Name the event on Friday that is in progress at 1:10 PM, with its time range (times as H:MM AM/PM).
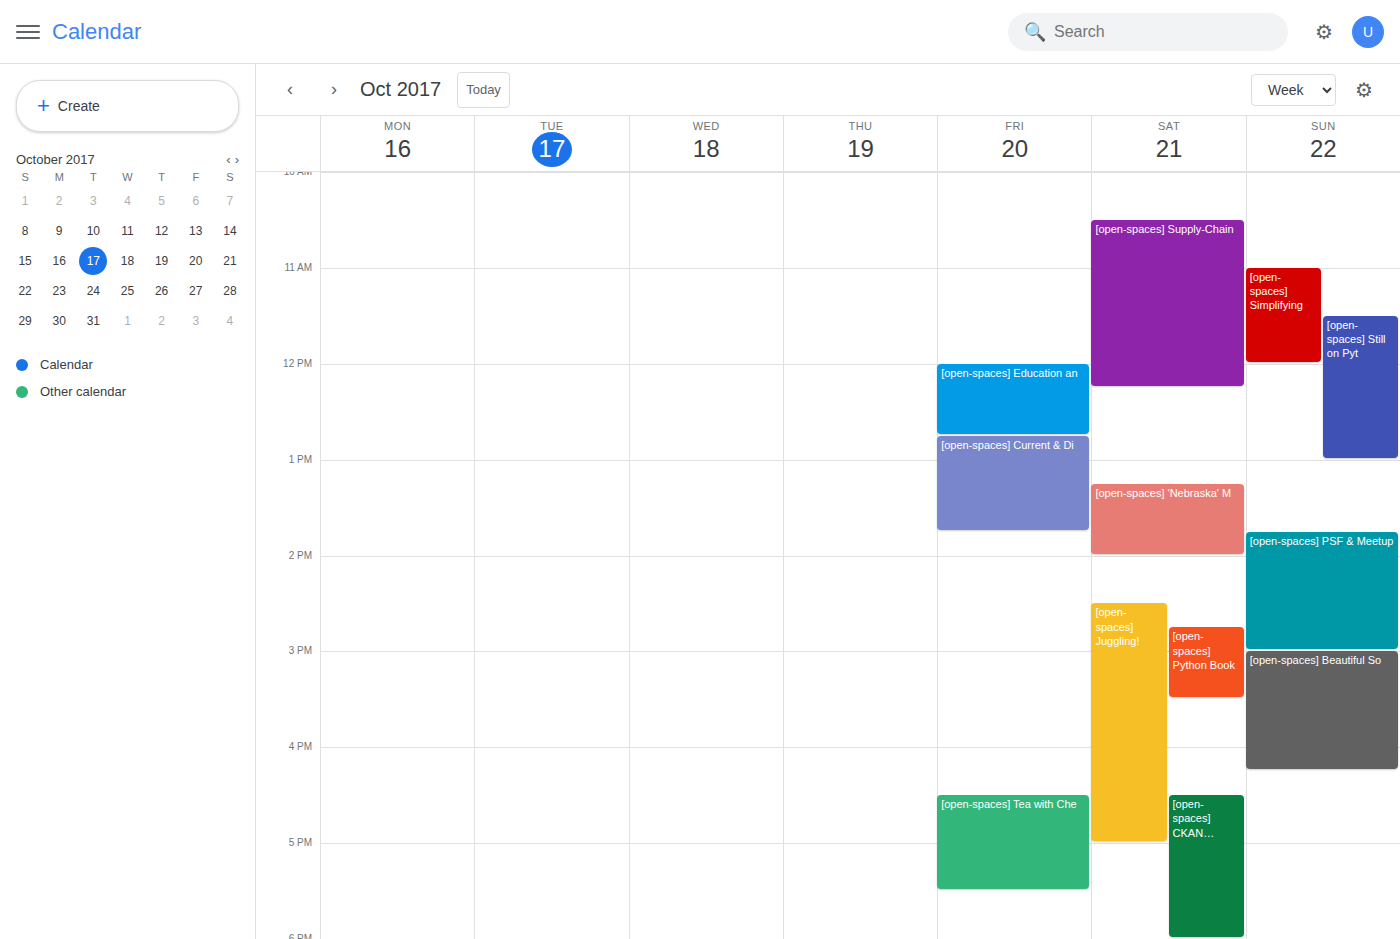
"[open-spaces] Current & Di", 12:45 PM to 1:45 PM